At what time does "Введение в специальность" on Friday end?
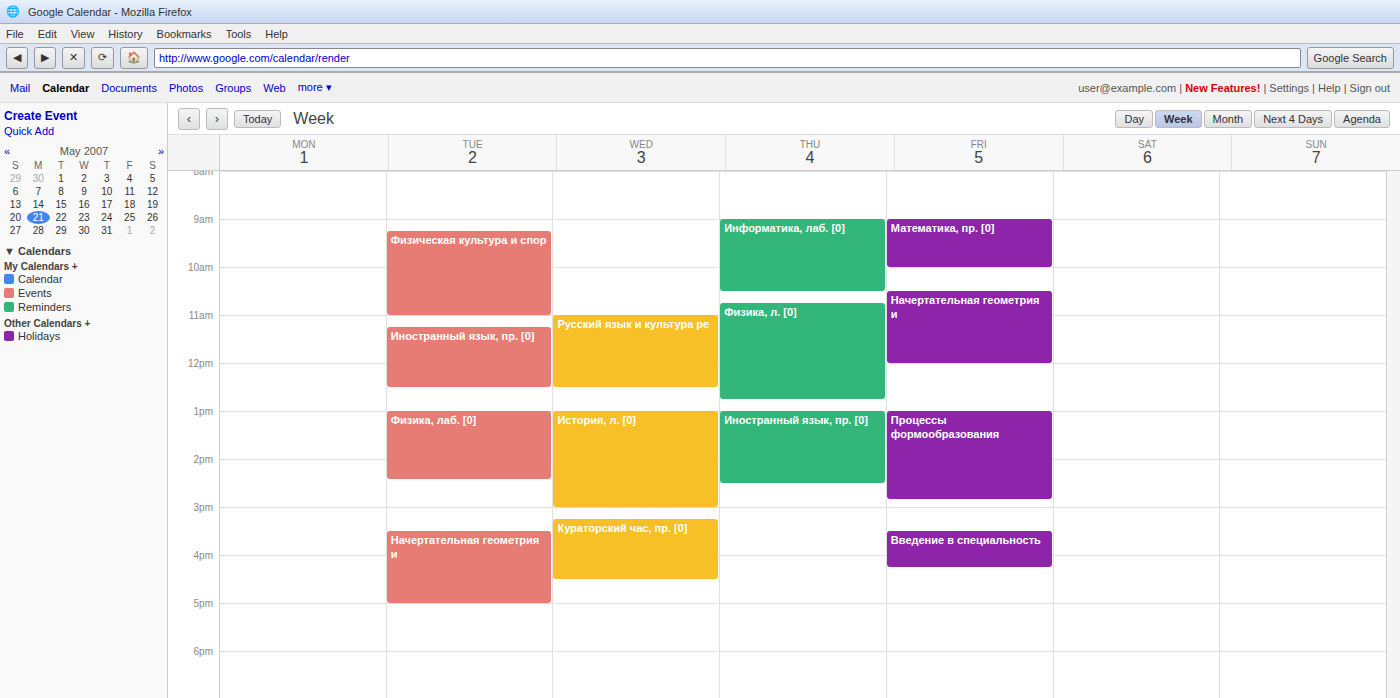
4:15 PM